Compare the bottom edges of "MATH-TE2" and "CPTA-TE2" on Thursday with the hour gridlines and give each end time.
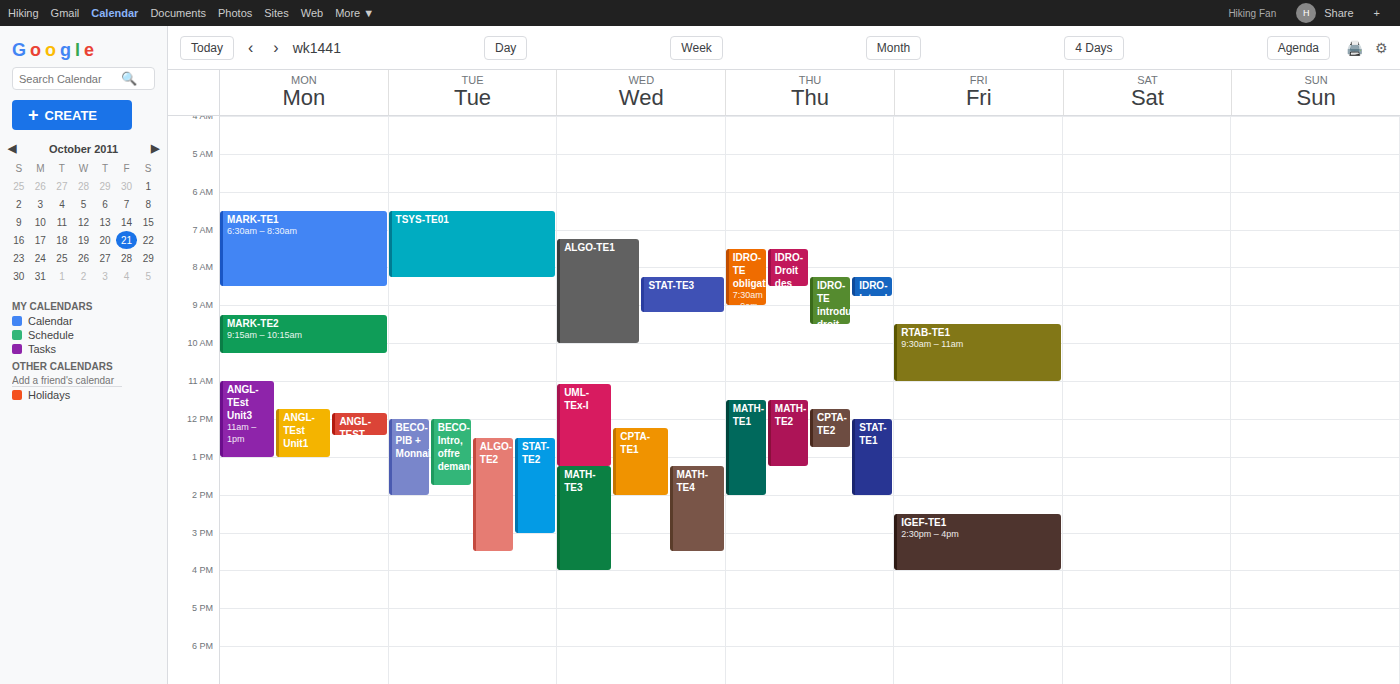
"MATH-TE2": 1:15 PM, neither: a quarter of the way from the 1 PM line to the 2 PM line. "CPTA-TE2": 12:45 PM, neither: three quarters of the way from the 12 PM line to the 1 PM line.